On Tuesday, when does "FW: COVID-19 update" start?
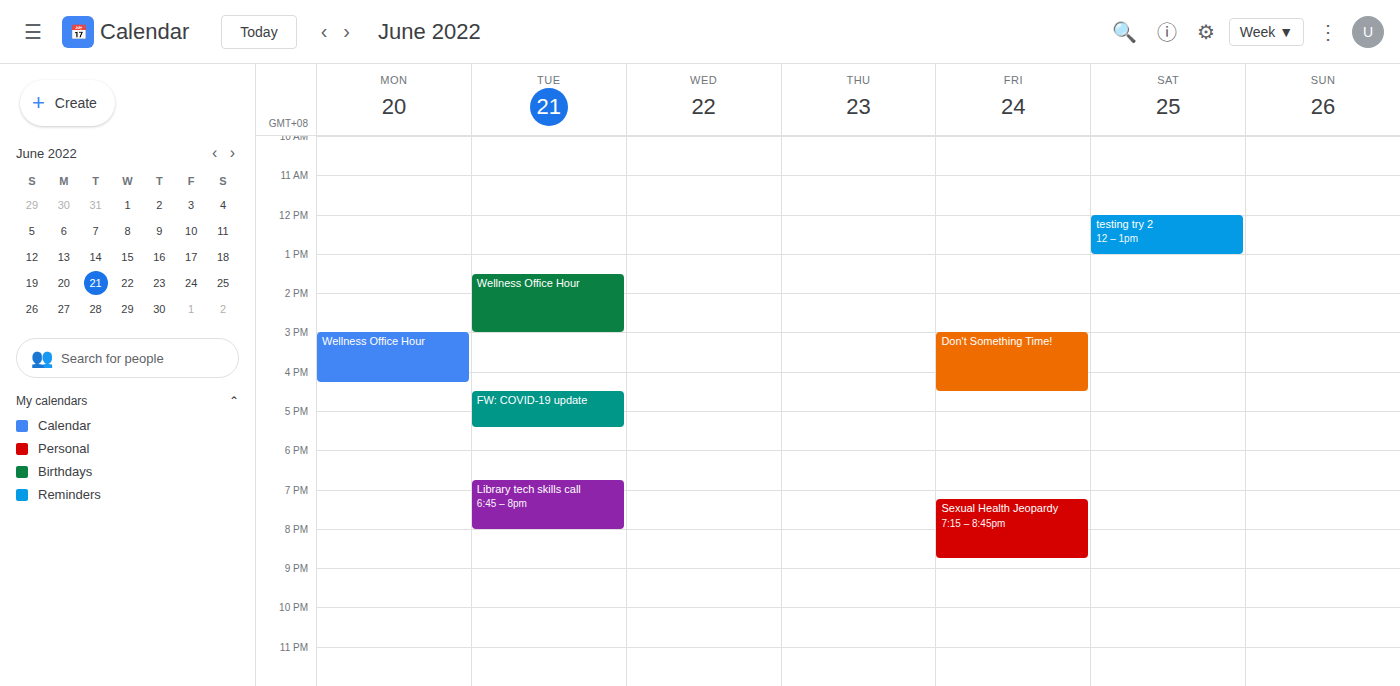
4:30 PM